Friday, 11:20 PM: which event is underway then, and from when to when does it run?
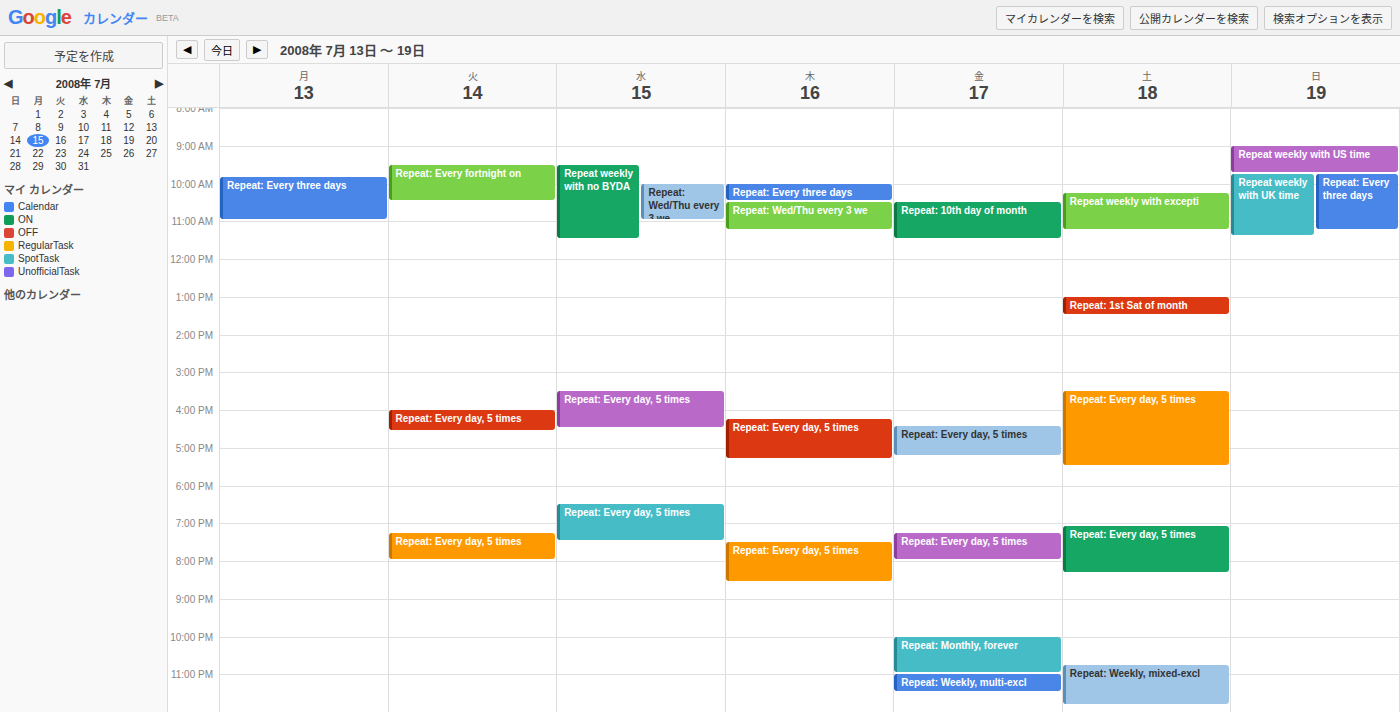
"Repeat: Weekly, multi-excl", 11:00 PM to 11:30 PM